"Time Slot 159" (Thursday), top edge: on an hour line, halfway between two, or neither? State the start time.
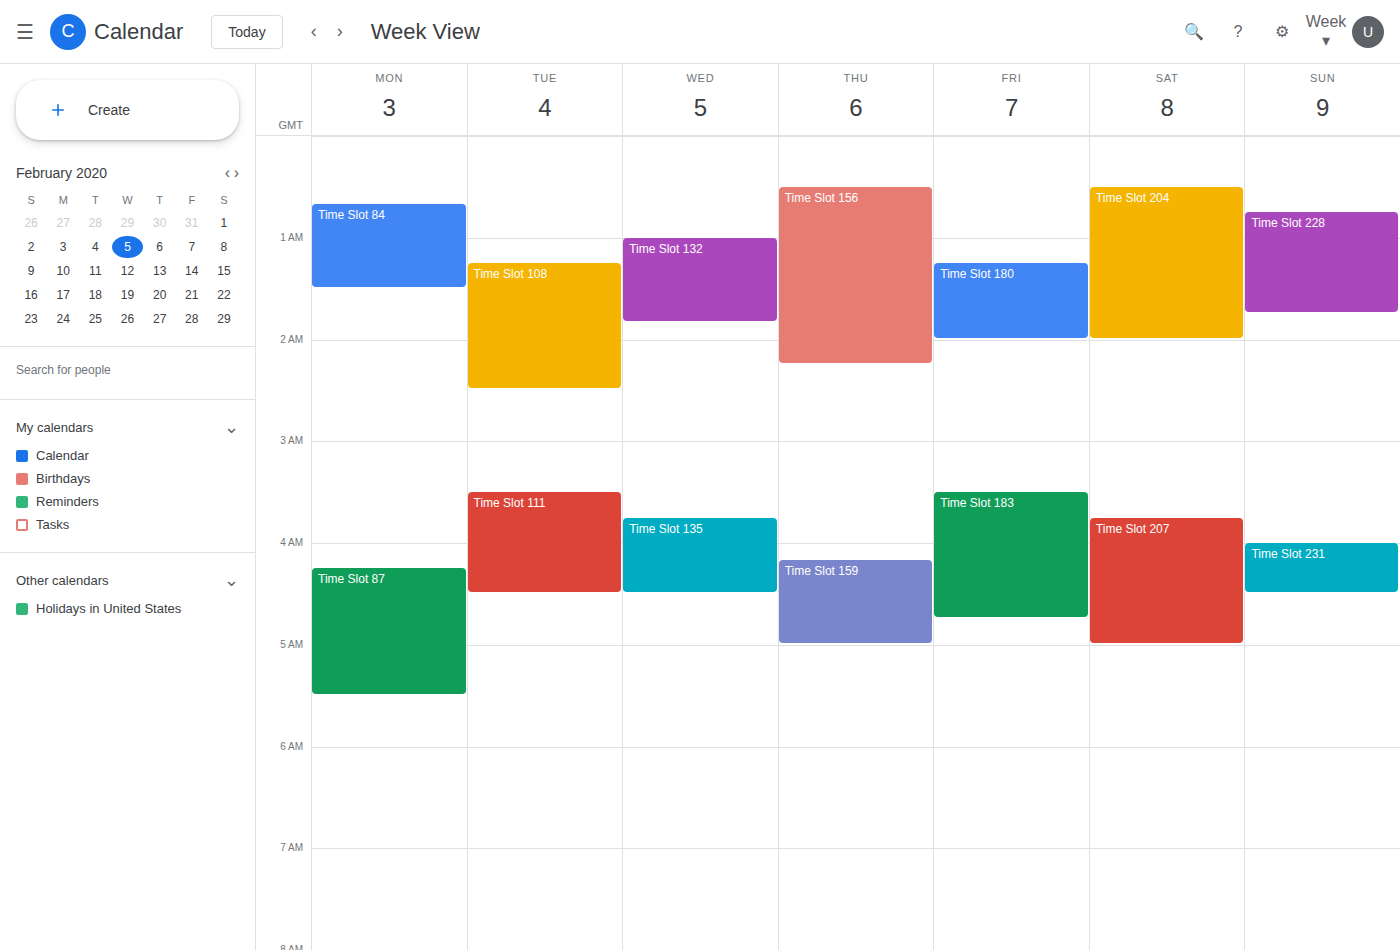
4:10 AM -- neither: 10 minutes below the 4 AM line and 50 minutes above the 5 AM line.